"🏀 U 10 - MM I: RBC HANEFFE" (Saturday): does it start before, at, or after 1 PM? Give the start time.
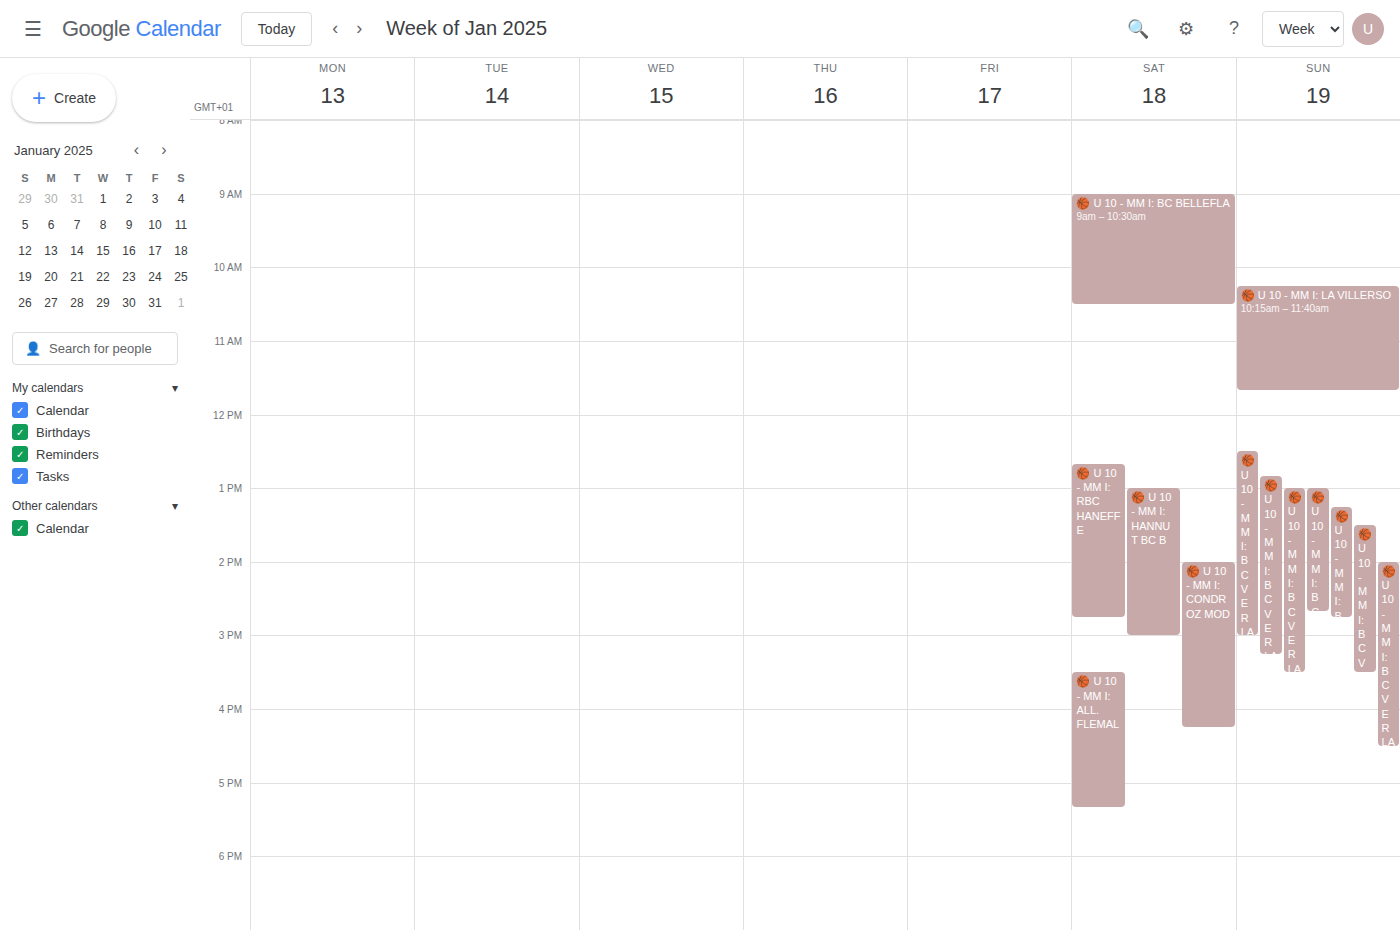
12:40 PM -- before 1 PM, 20 minutes above the 1 PM line.